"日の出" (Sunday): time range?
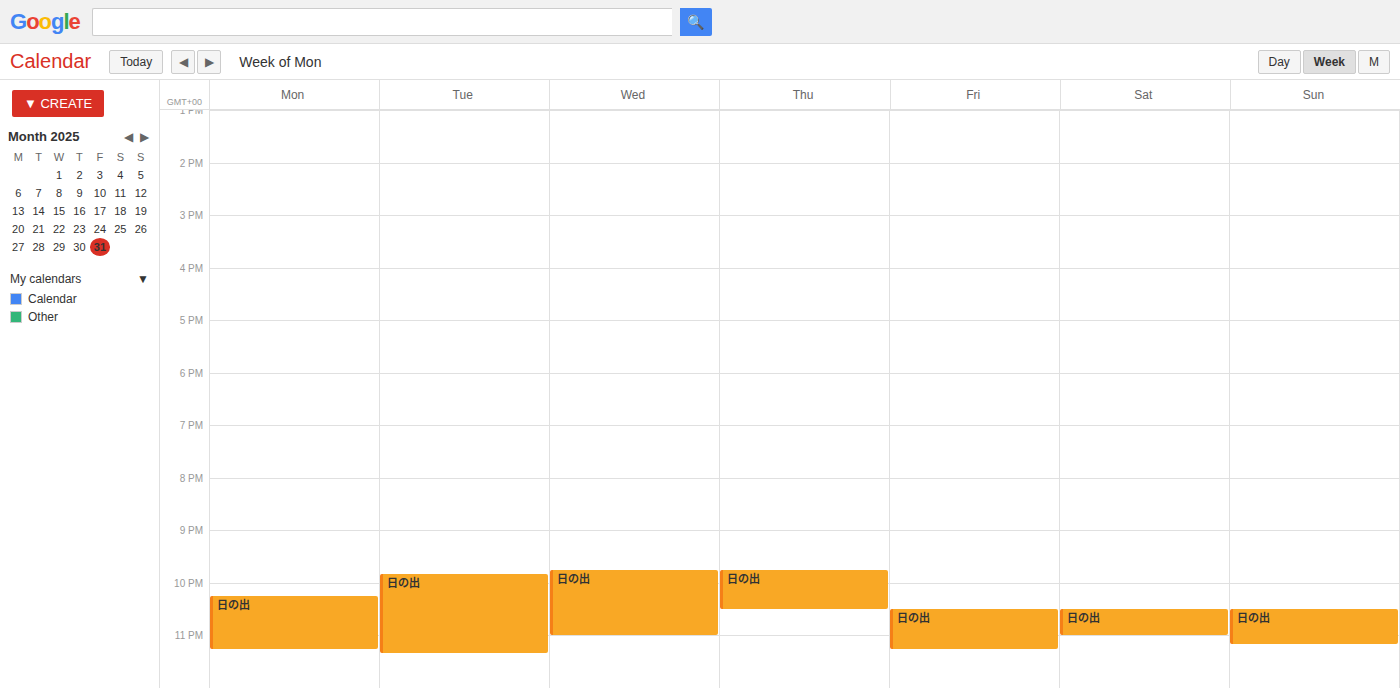
22:30 to 23:10